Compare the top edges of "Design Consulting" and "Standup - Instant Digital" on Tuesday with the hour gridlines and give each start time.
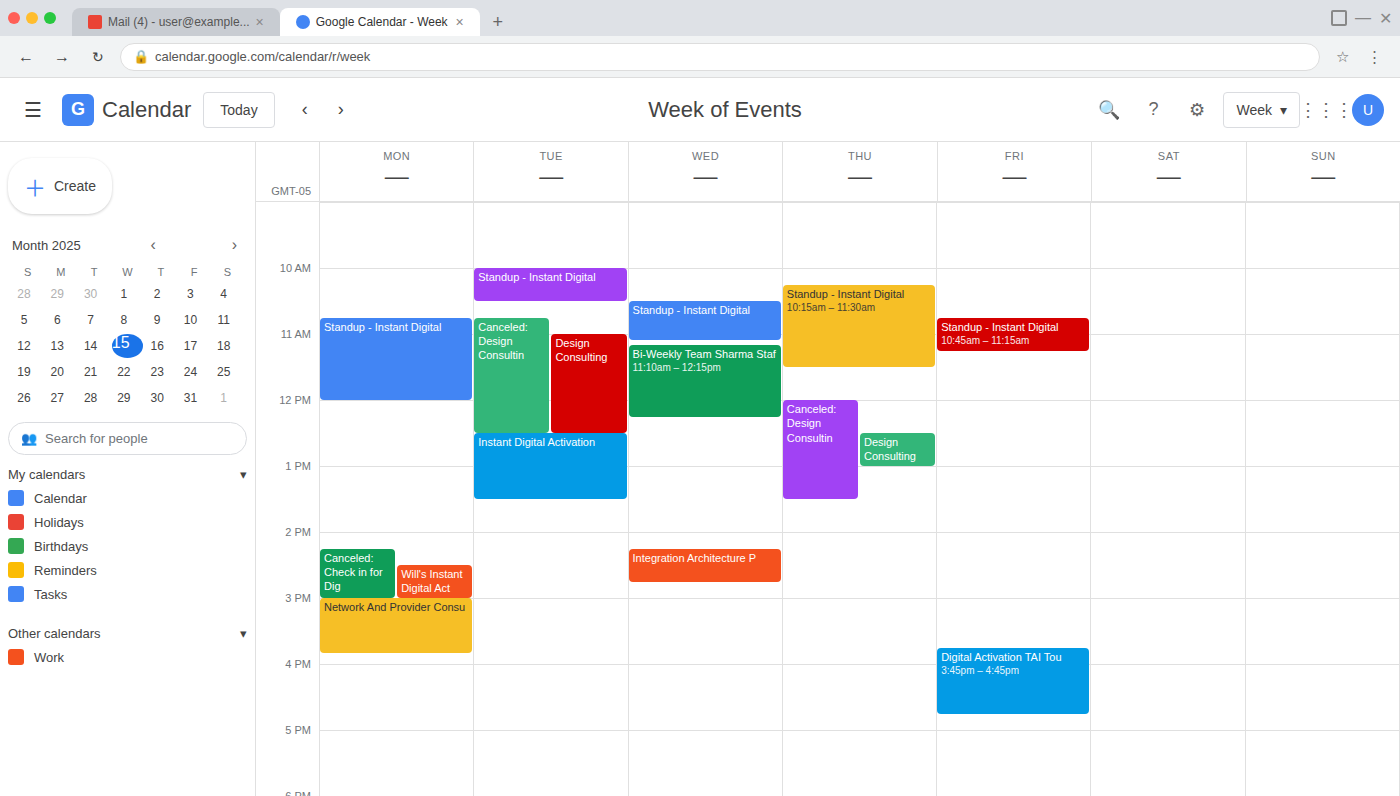
"Design Consulting": 11:00 AM, exactly on the 11 AM line. "Standup - Instant Digital": 10:00 AM, exactly on the 10 AM line.